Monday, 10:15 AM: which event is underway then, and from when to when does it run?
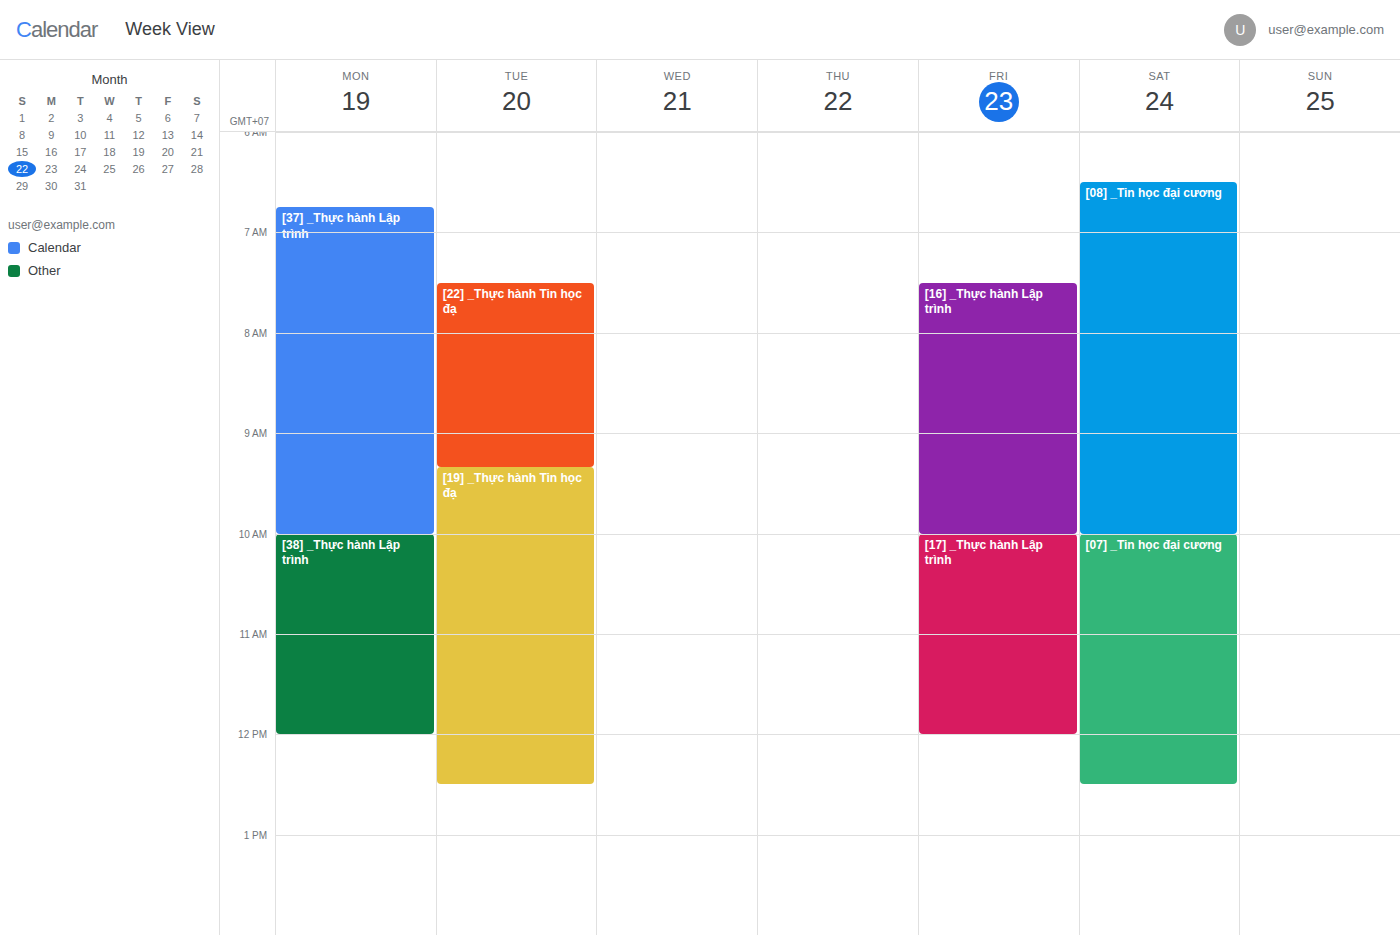
"[38] _Thực hành Lập trình", 10:00 AM to 12:00 PM